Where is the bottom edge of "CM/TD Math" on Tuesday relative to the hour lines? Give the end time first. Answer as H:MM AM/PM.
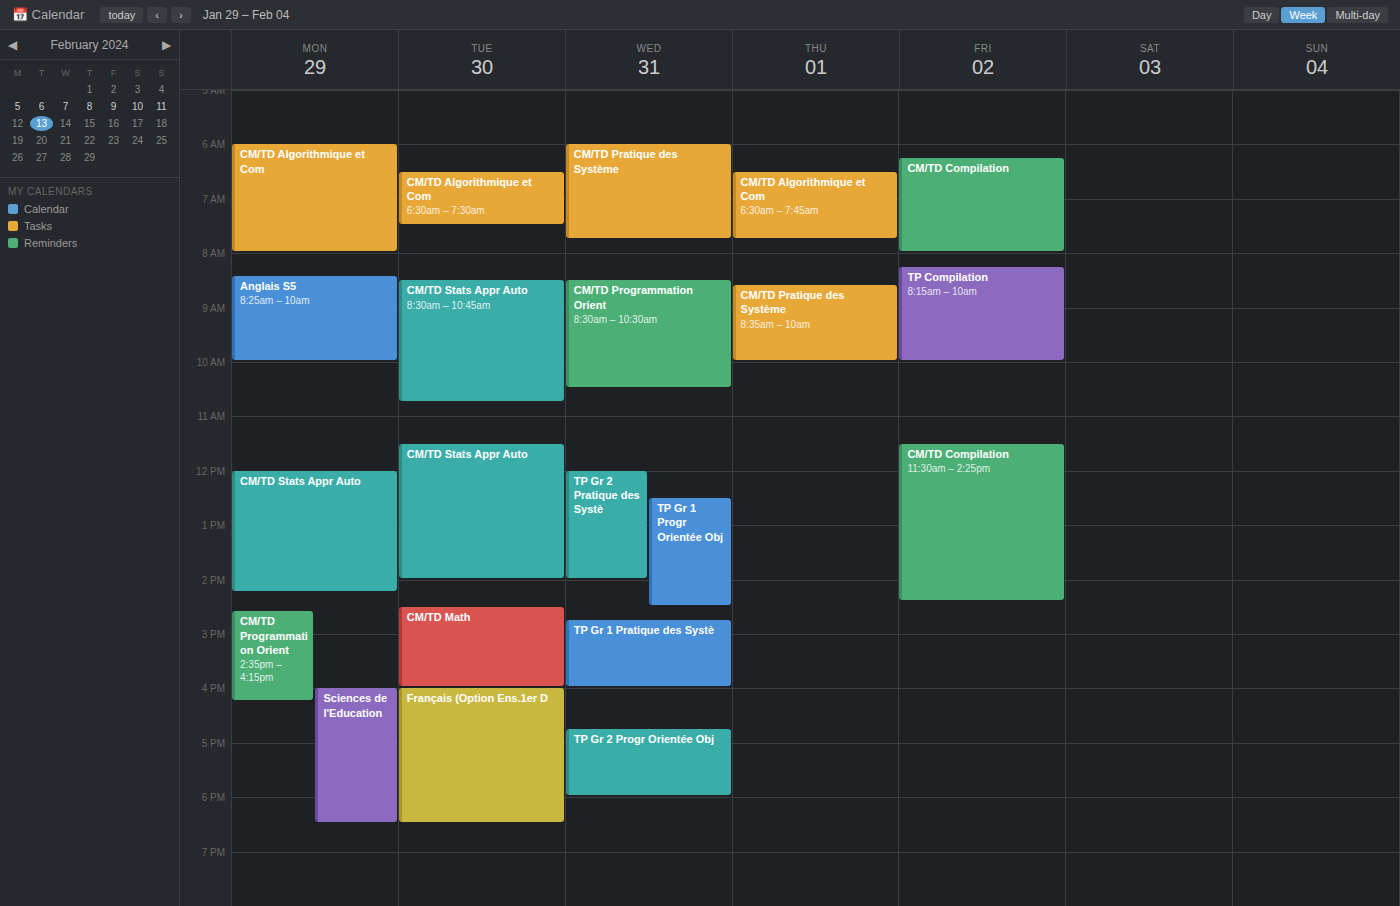
4:00 PM -- exactly on the 4 PM line.